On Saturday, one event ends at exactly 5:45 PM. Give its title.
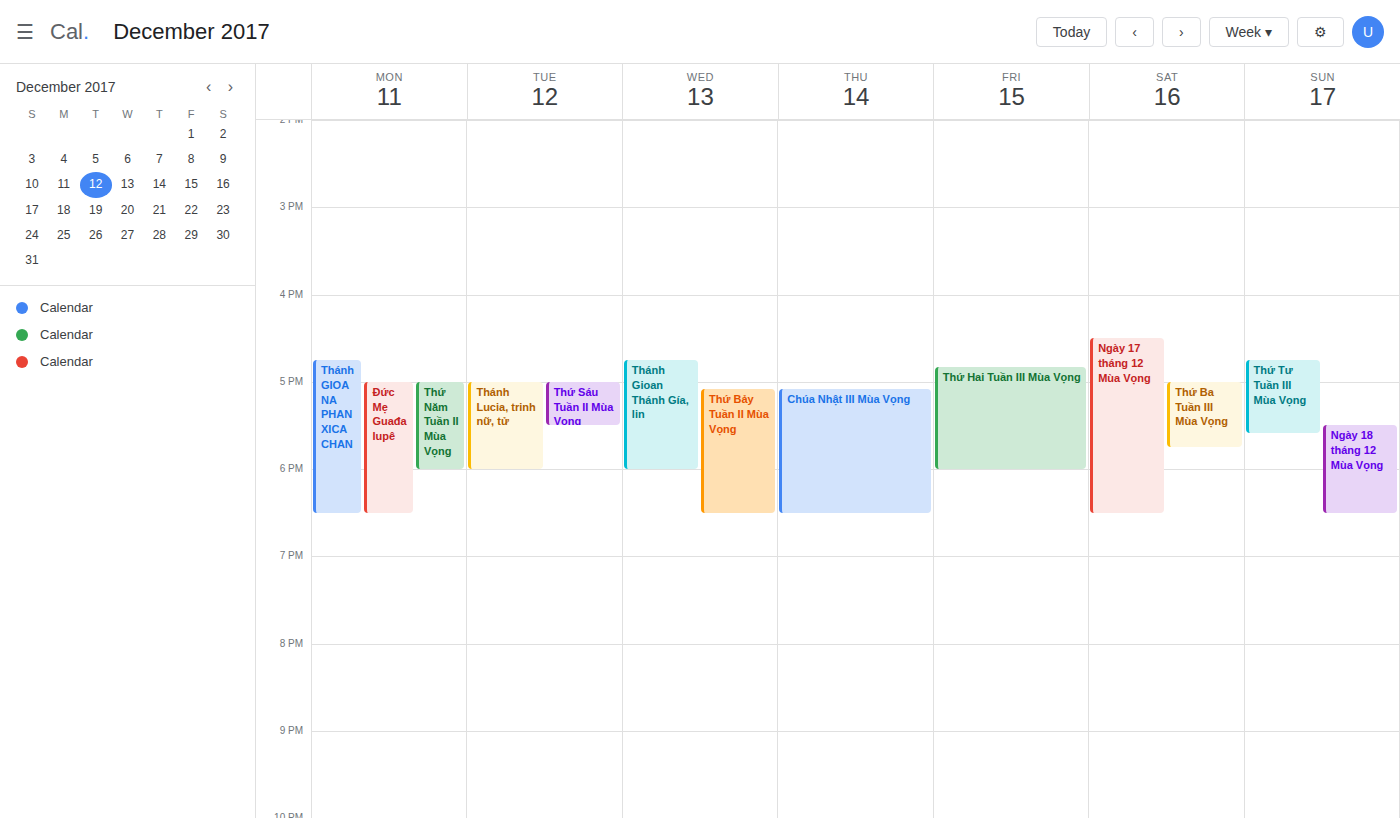
"Thứ Ba Tuần III Mùa Vọng"